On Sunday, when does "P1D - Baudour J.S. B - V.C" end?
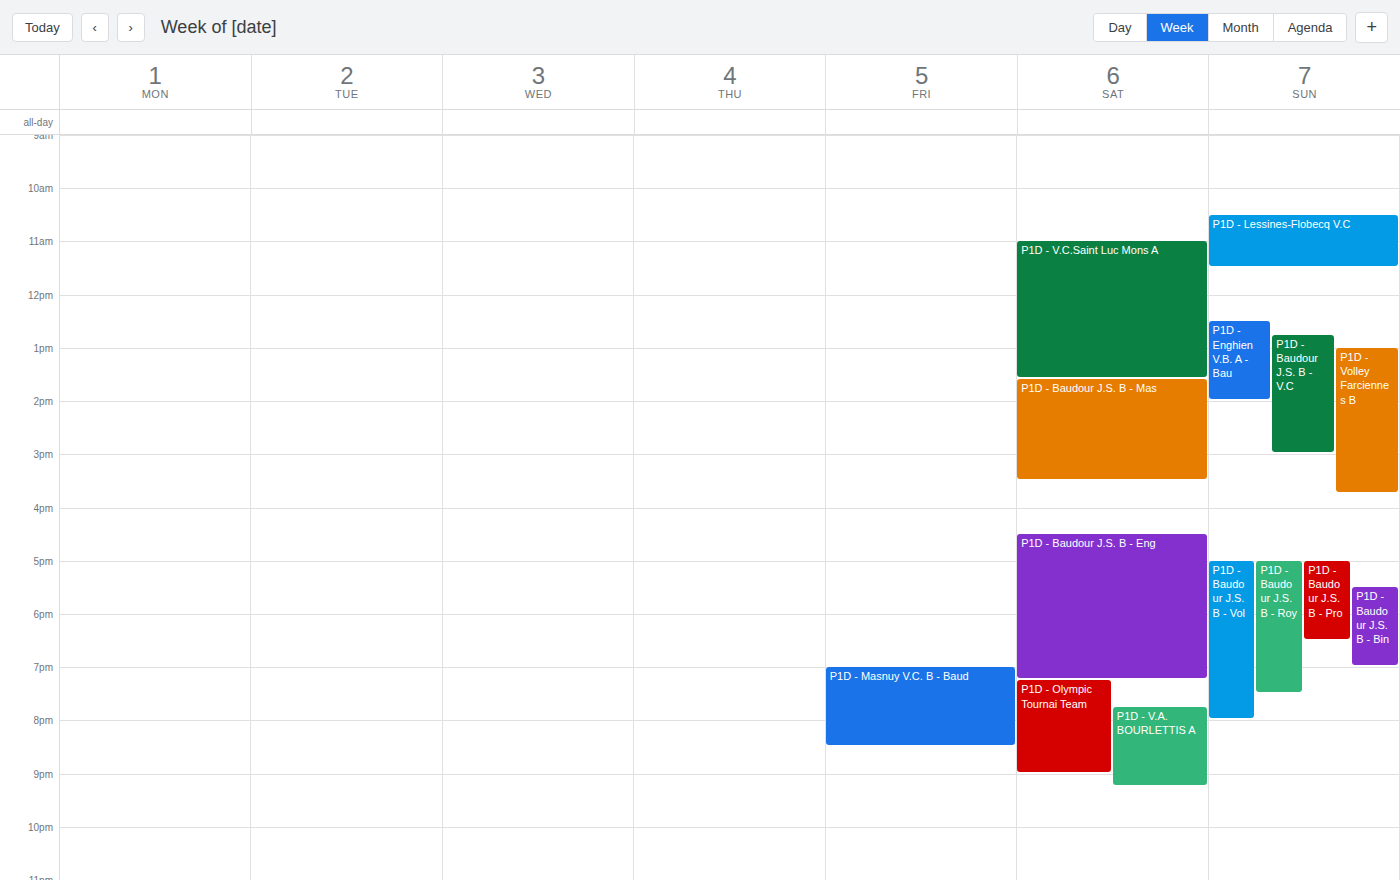
3:00 PM